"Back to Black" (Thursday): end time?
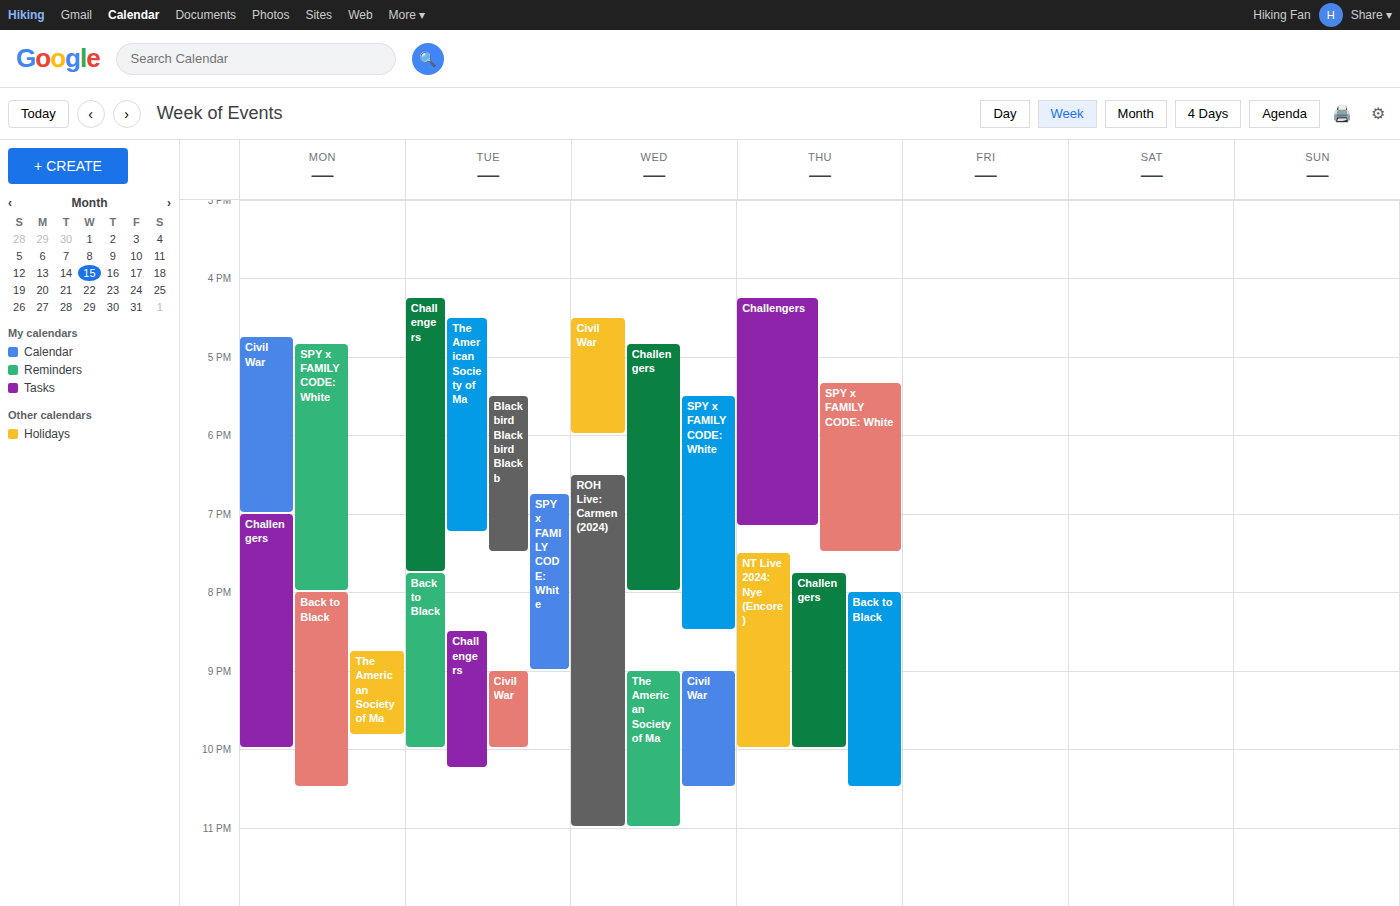
10:30 PM